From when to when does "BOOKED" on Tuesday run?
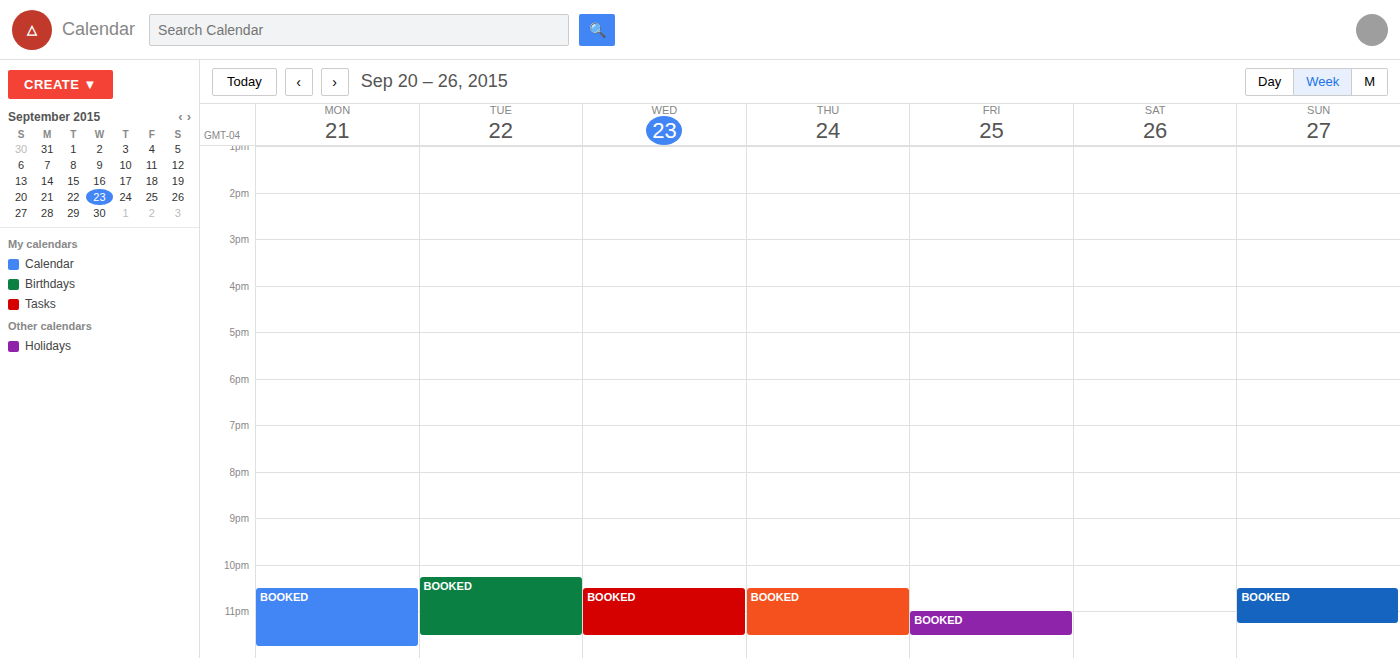
10:15 PM to 11:30 PM